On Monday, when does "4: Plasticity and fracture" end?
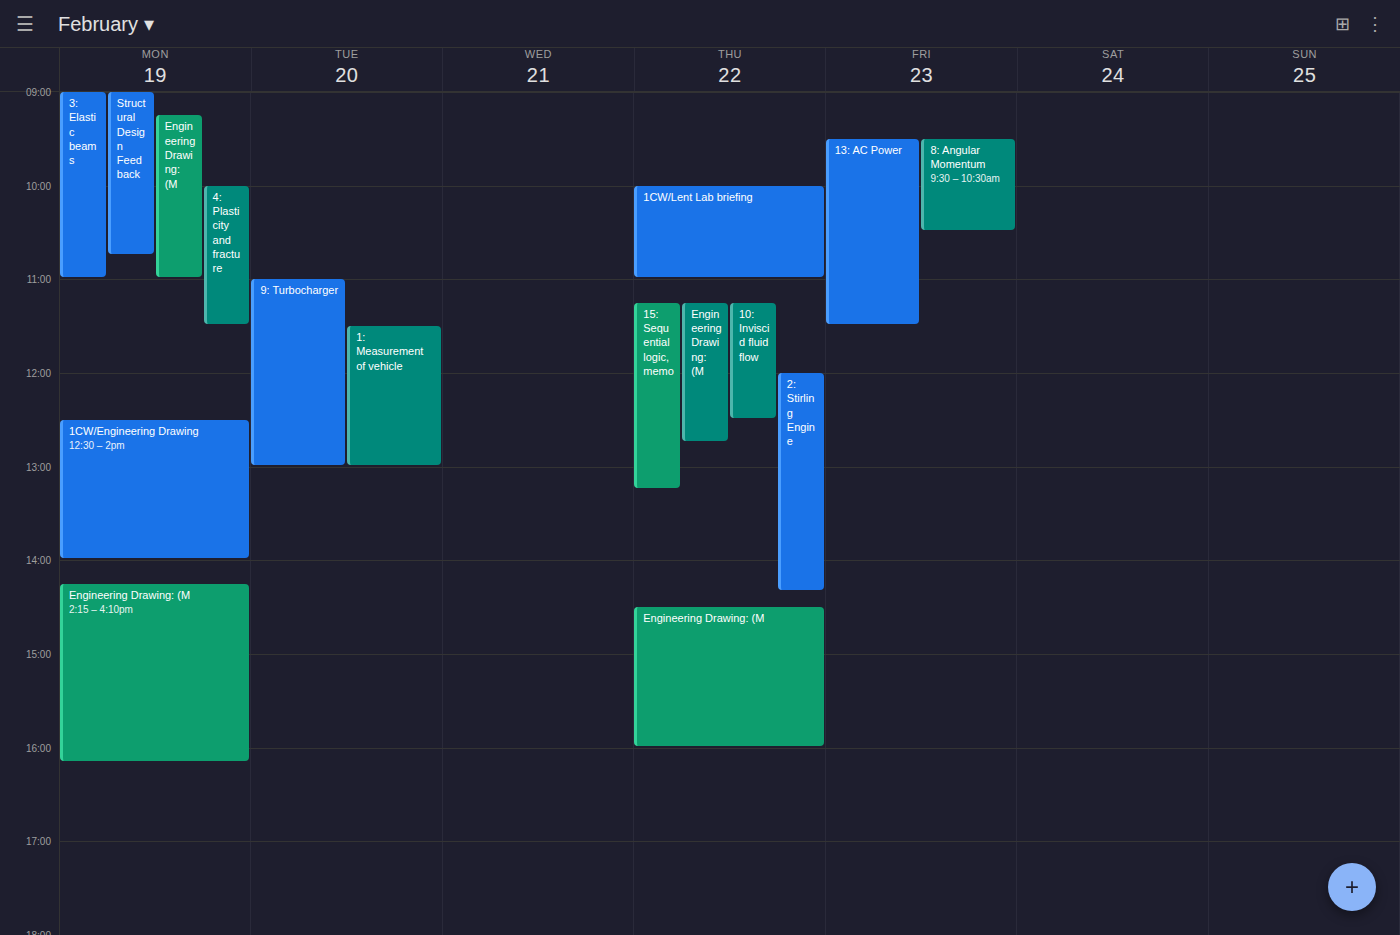
11:30 AM